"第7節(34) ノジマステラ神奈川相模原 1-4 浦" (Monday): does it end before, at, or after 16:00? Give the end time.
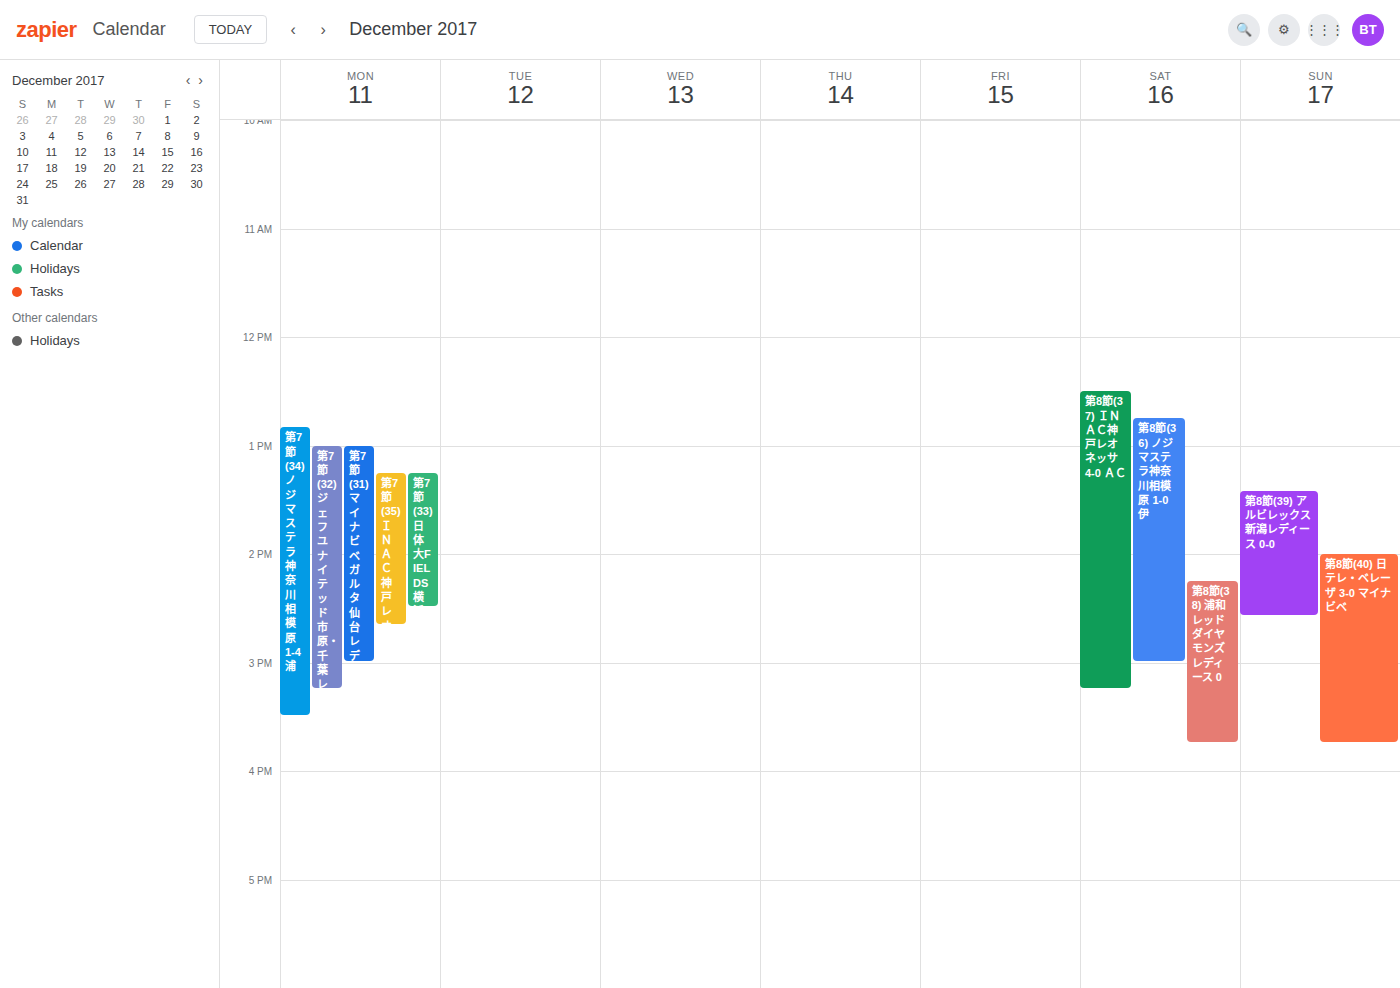
15:30 -- before 16:00, 30 minutes above the 16:00 line.